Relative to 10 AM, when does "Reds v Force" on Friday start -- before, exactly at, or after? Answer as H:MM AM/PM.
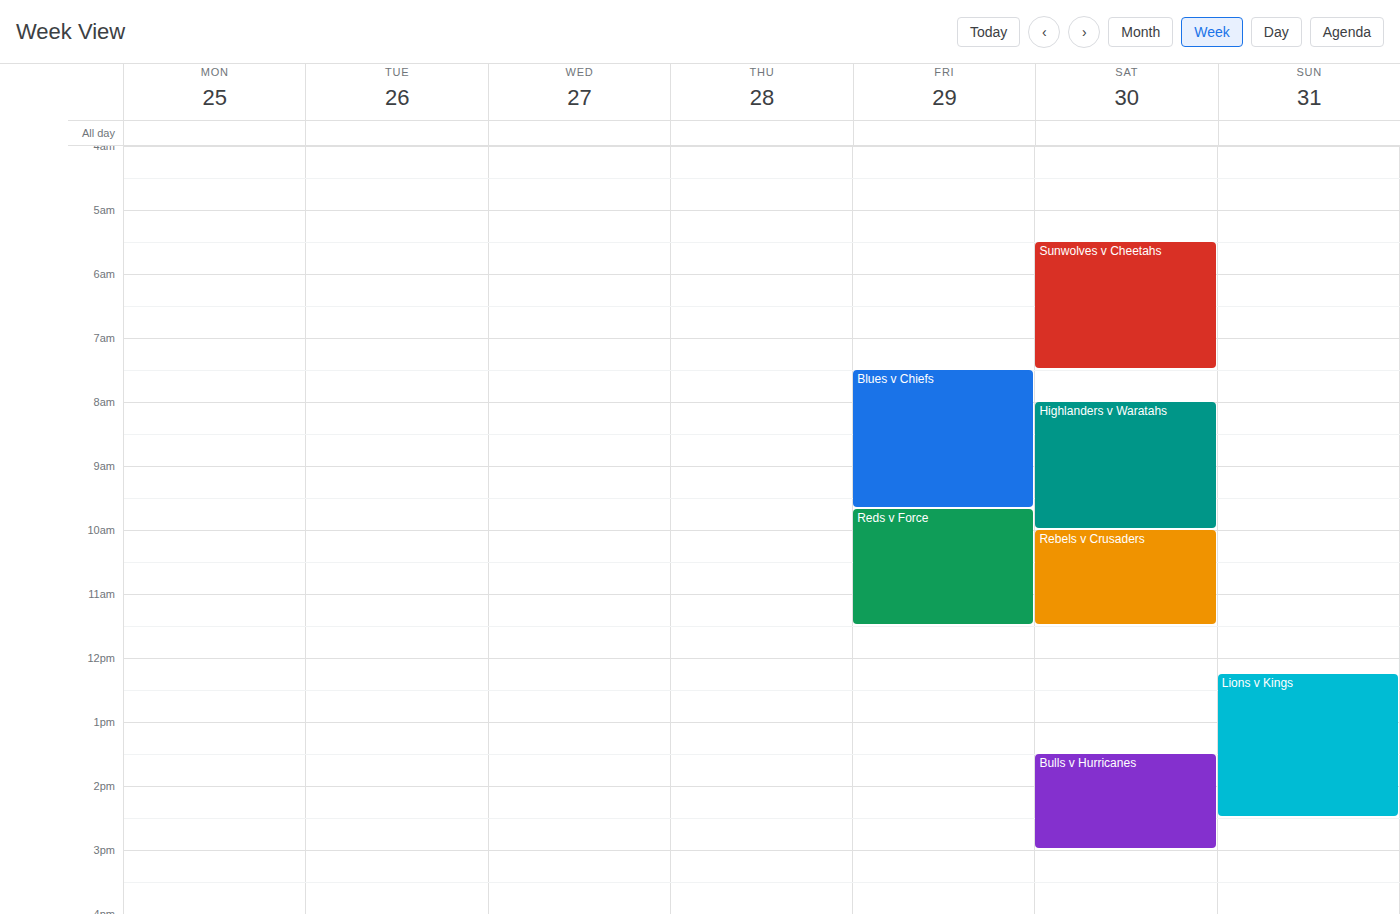
9:40 AM -- before 10 AM, 20 minutes above the 10 AM line.